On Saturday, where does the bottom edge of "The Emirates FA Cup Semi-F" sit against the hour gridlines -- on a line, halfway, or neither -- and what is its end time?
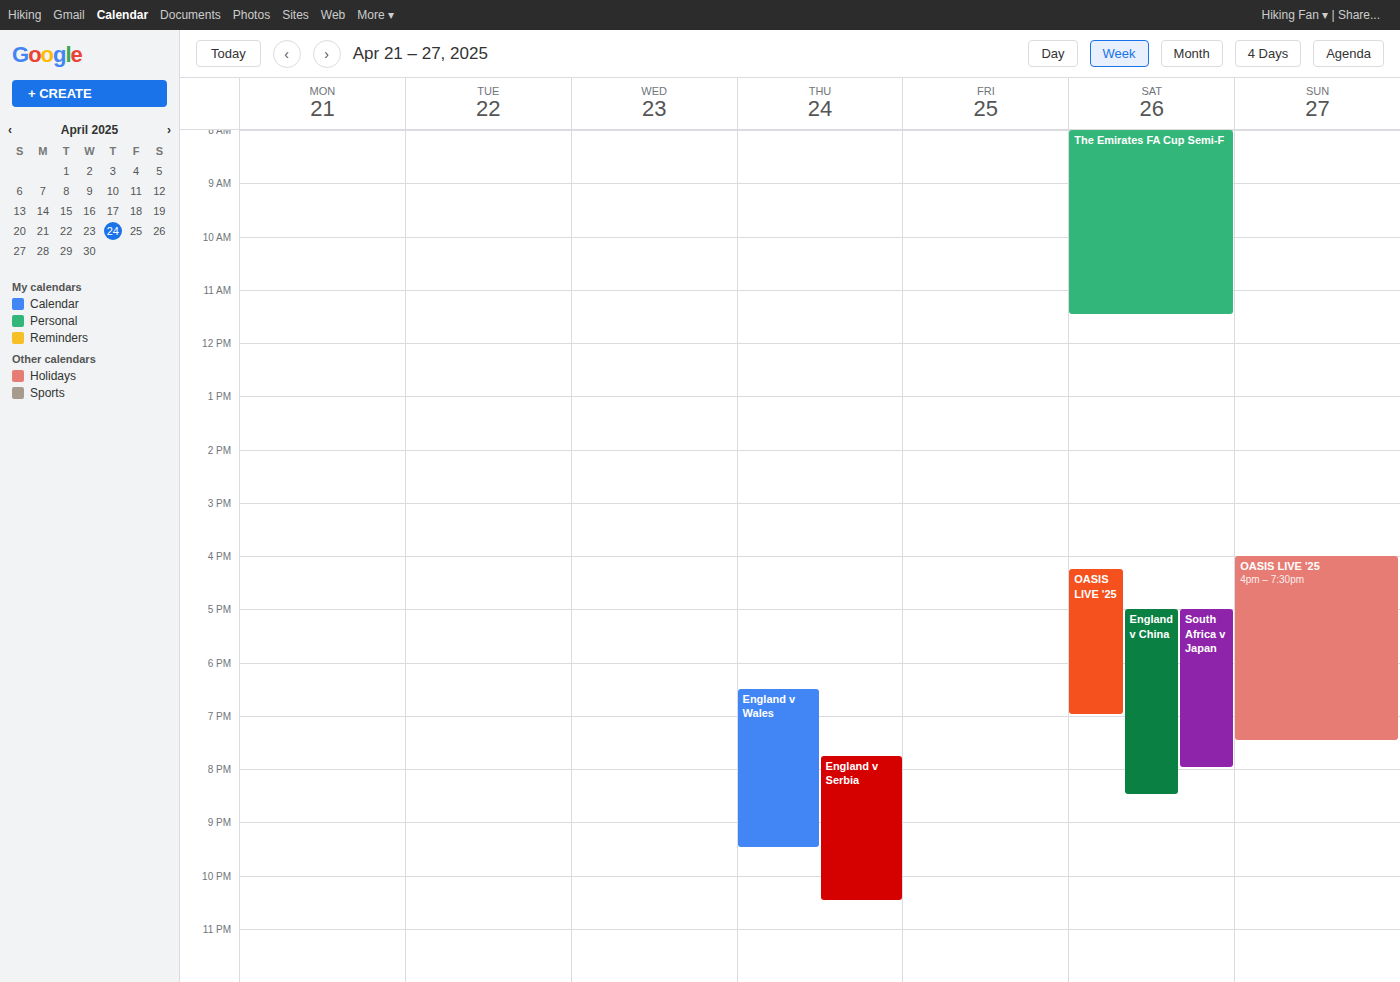
11:30 AM -- halfway between the 11 AM and 12 PM lines.